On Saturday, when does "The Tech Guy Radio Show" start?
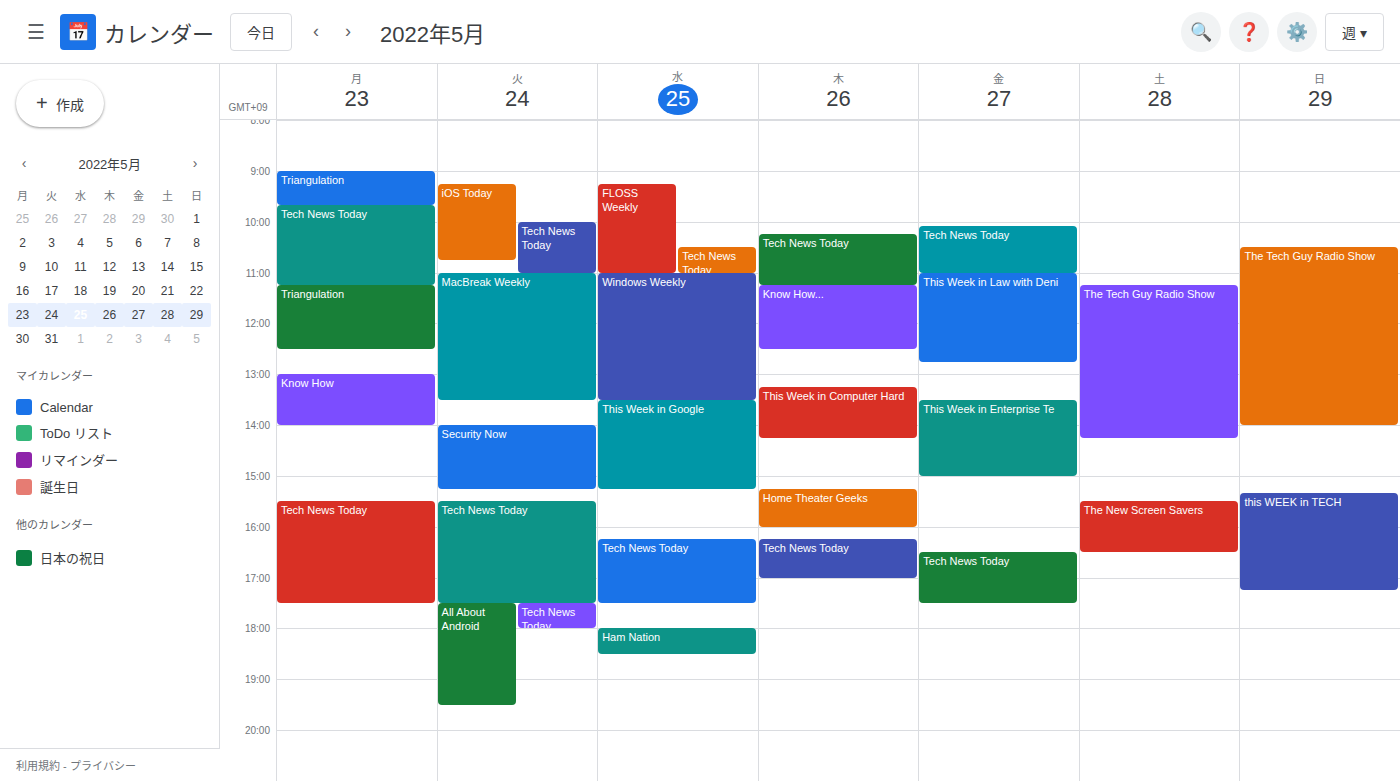
11:15 AM